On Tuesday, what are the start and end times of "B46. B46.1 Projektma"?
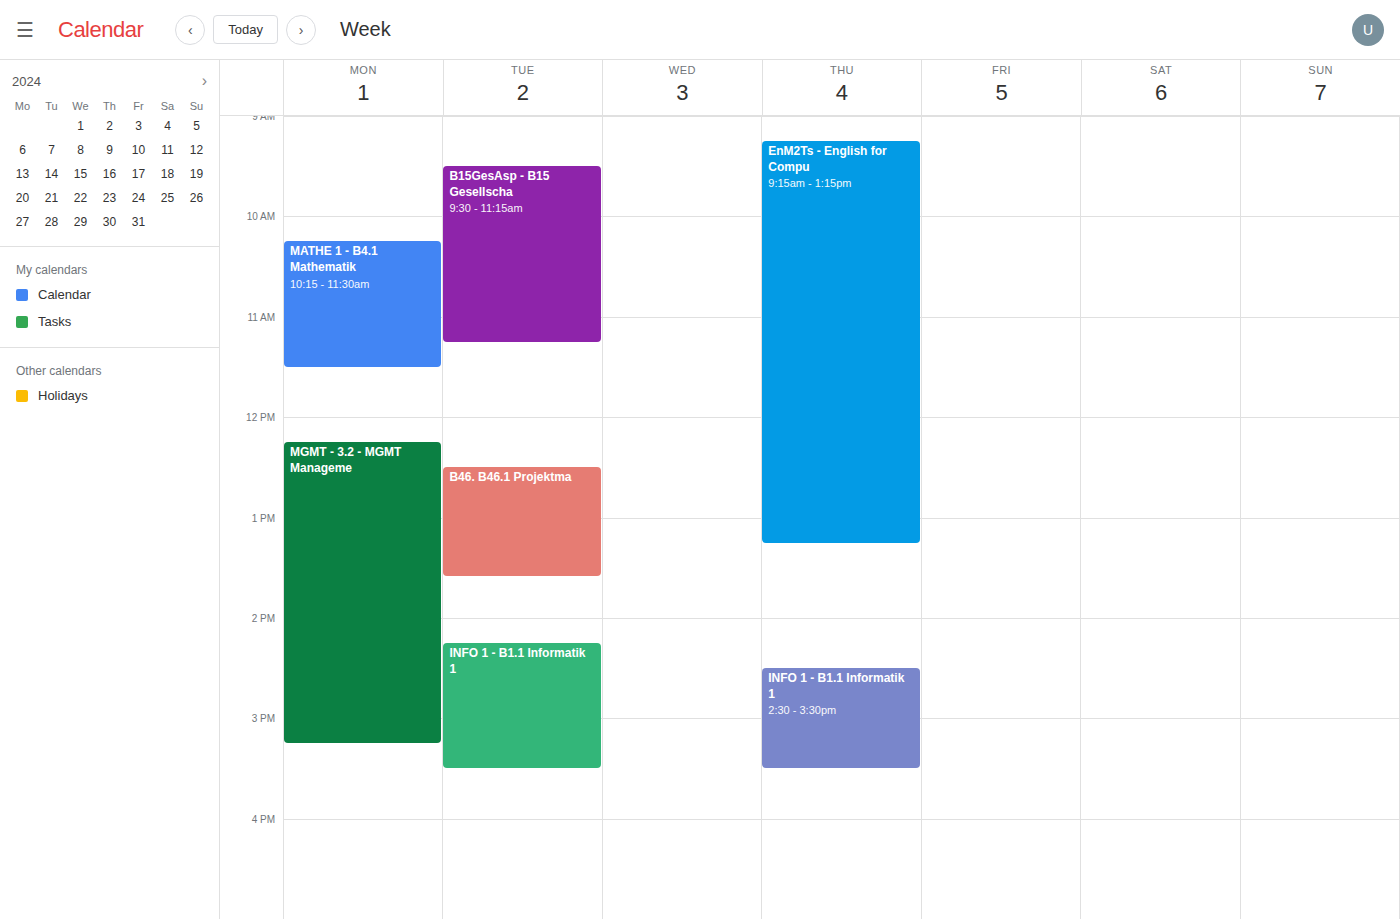
12:30 PM to 1:35 PM